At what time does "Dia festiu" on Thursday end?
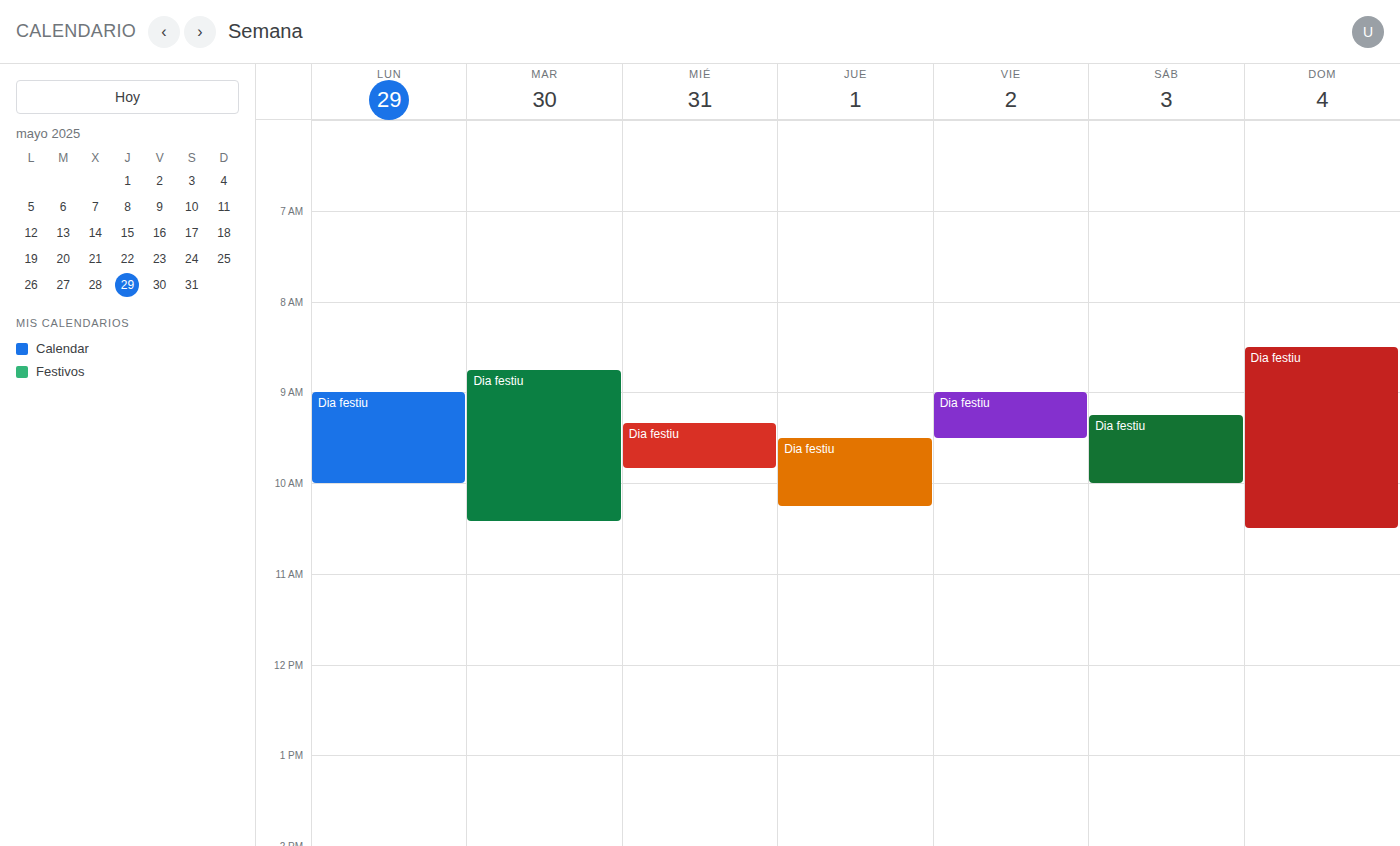
10:15 AM